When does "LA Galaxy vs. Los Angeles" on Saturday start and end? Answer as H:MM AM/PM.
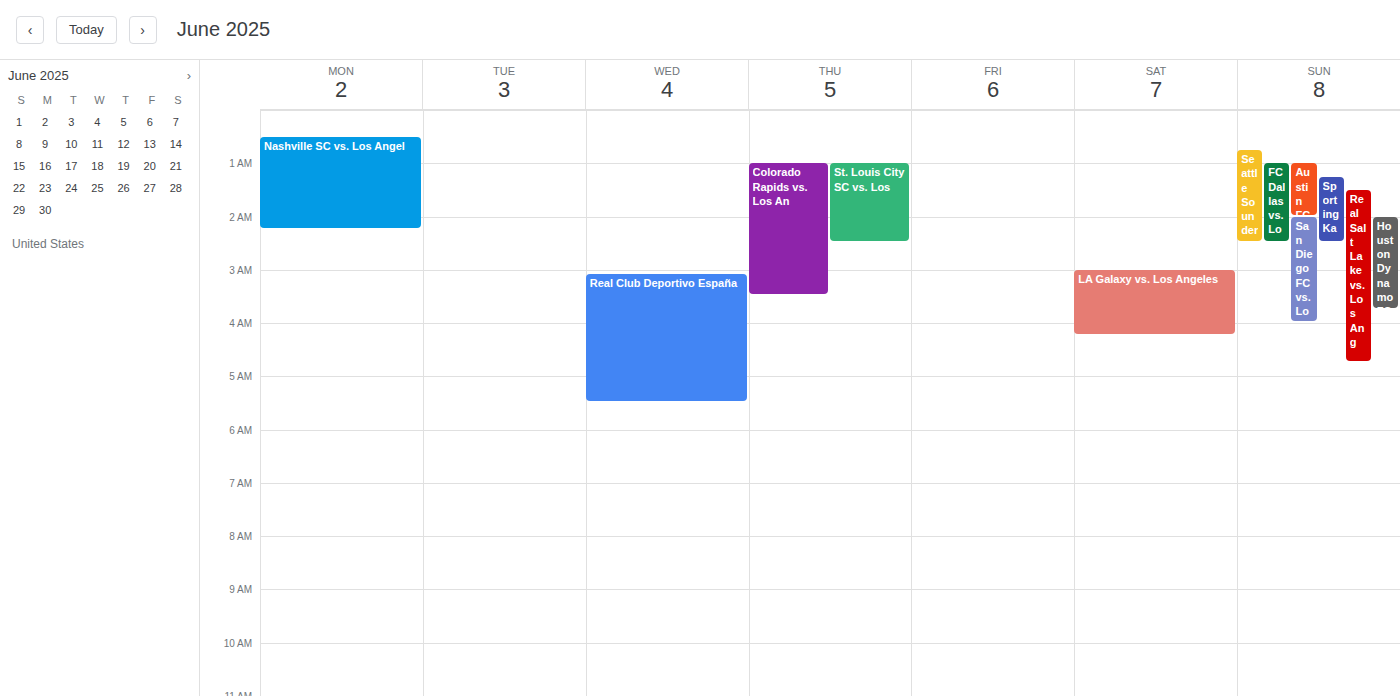
3:00 AM to 4:15 AM